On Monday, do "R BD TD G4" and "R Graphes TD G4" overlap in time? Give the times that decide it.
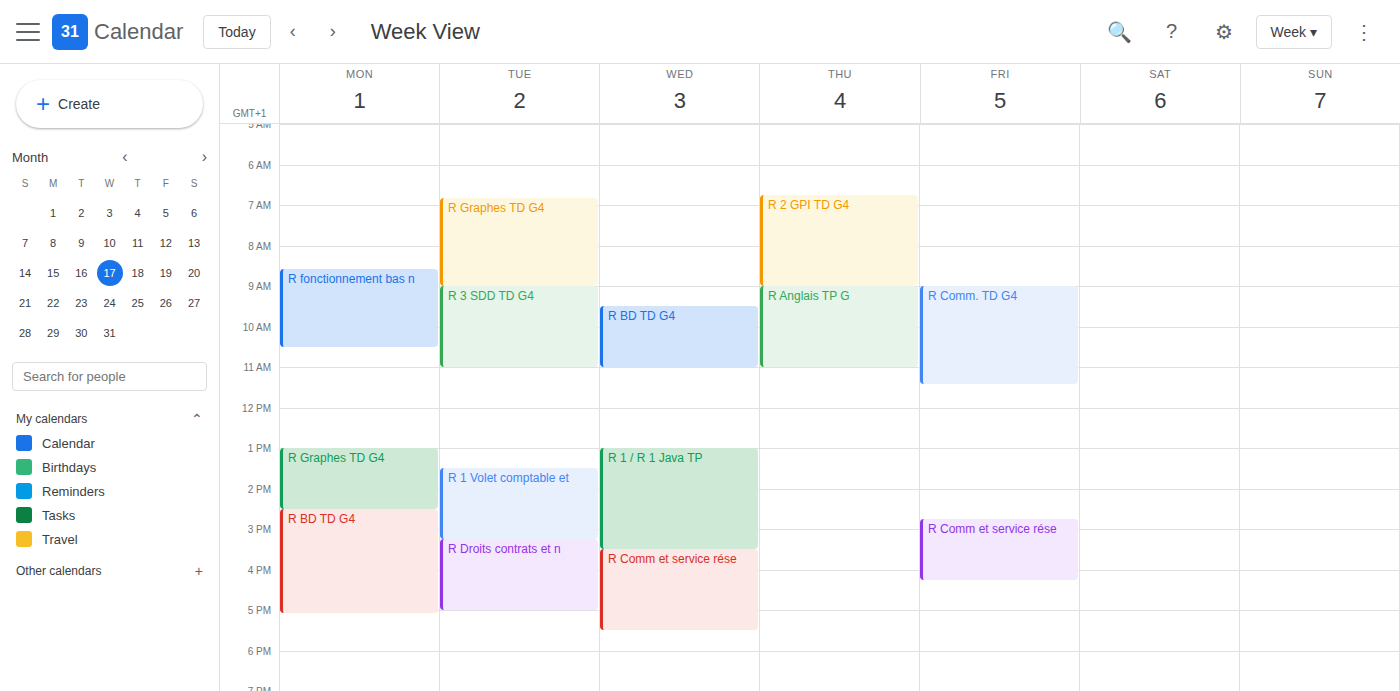
"R Graphes TD G4" ends at 2:30 PM, exactly when "R BD TD G4" starts -- they touch but do not overlap.